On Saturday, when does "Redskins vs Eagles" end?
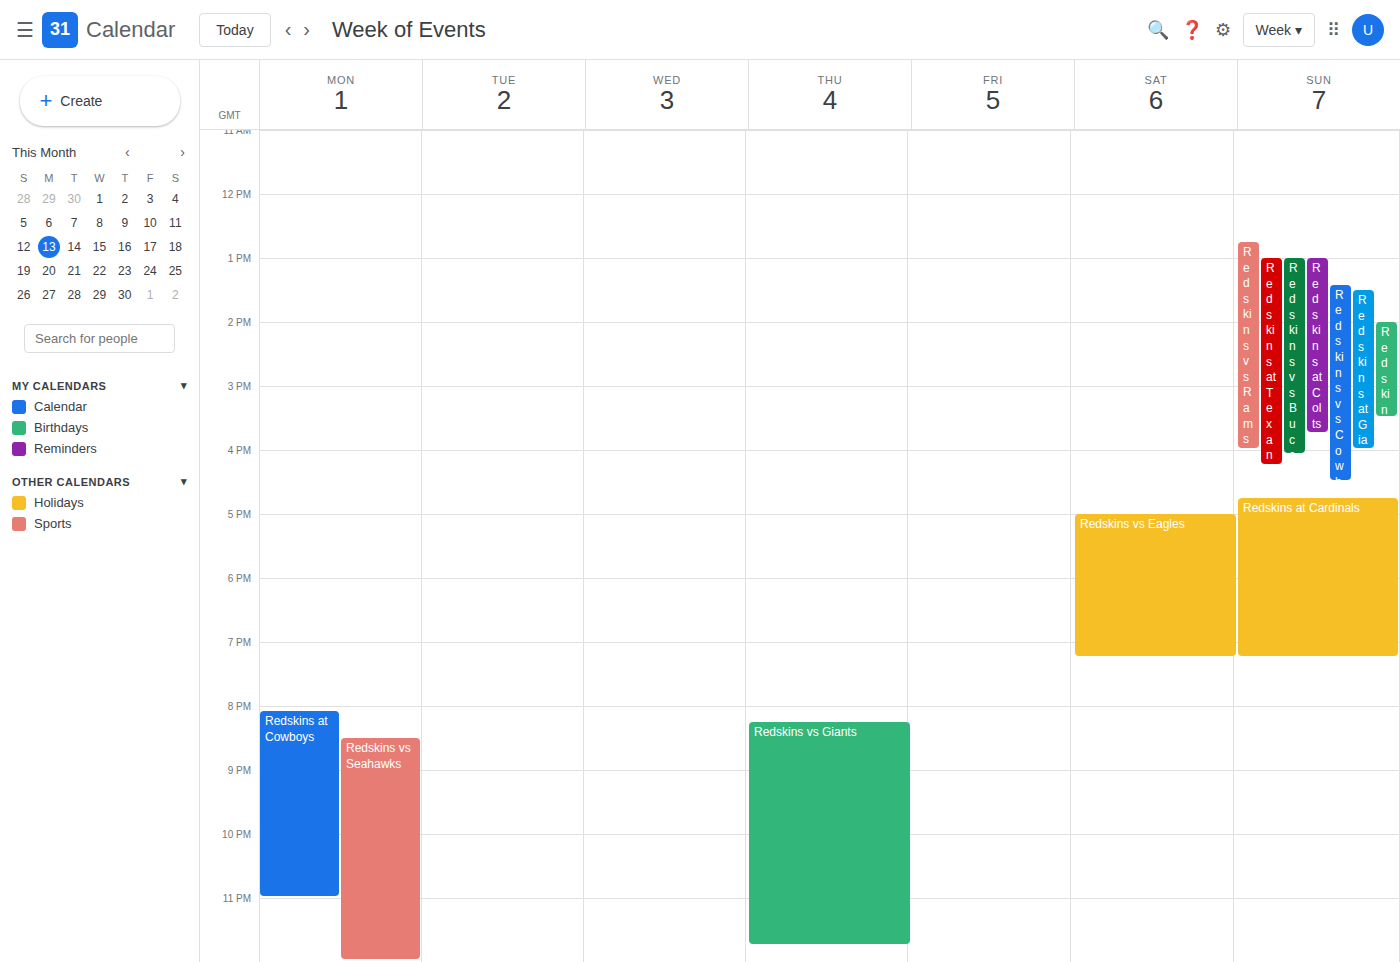
7:15 PM